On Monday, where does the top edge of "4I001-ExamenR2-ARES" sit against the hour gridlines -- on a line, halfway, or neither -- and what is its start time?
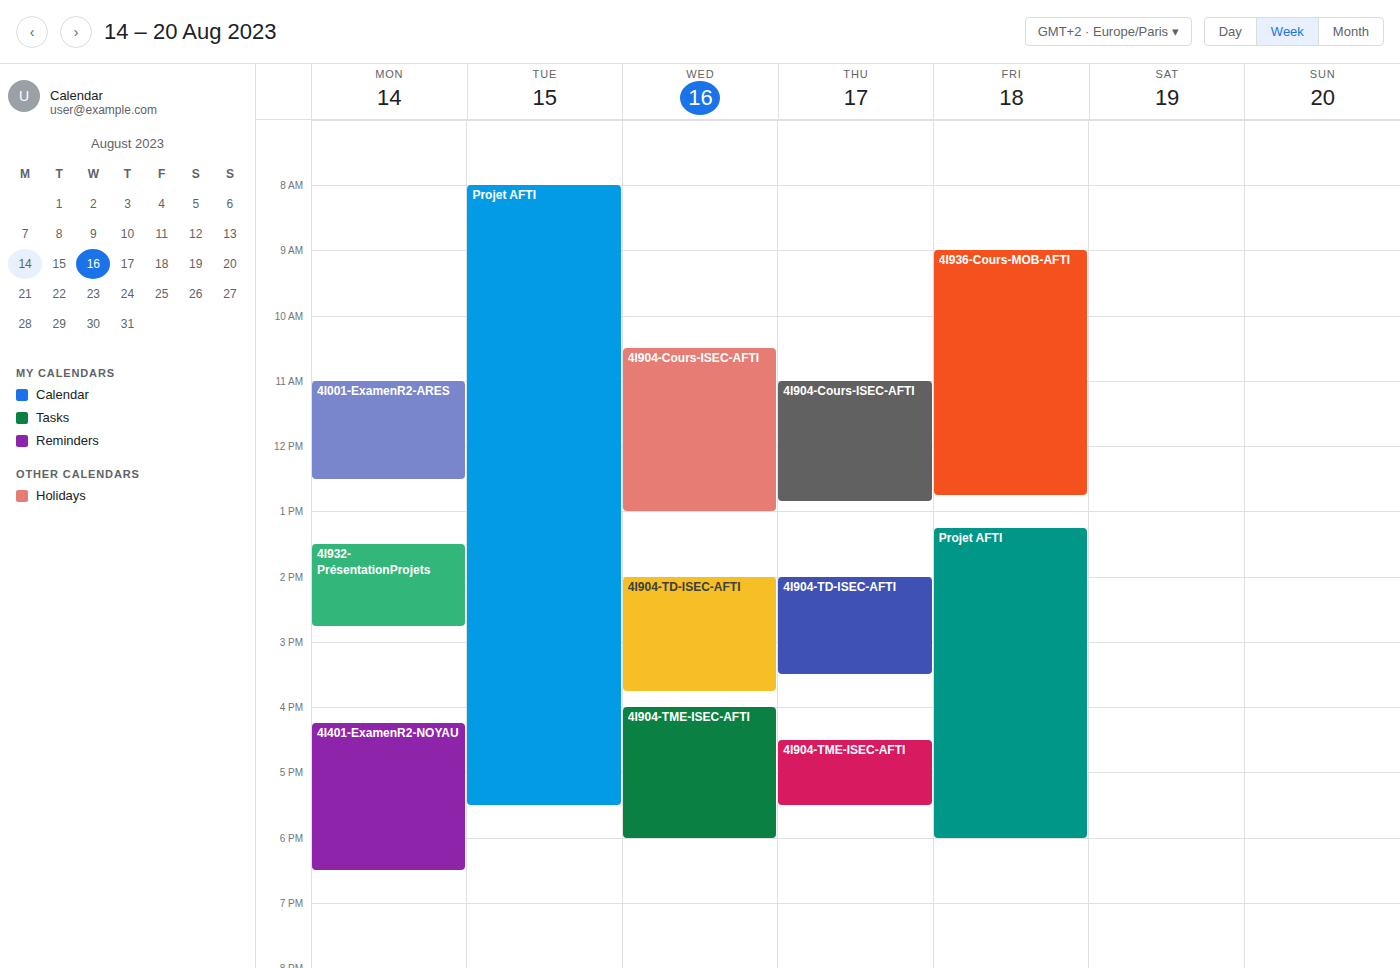
11:00 AM -- exactly on the 11 AM line.